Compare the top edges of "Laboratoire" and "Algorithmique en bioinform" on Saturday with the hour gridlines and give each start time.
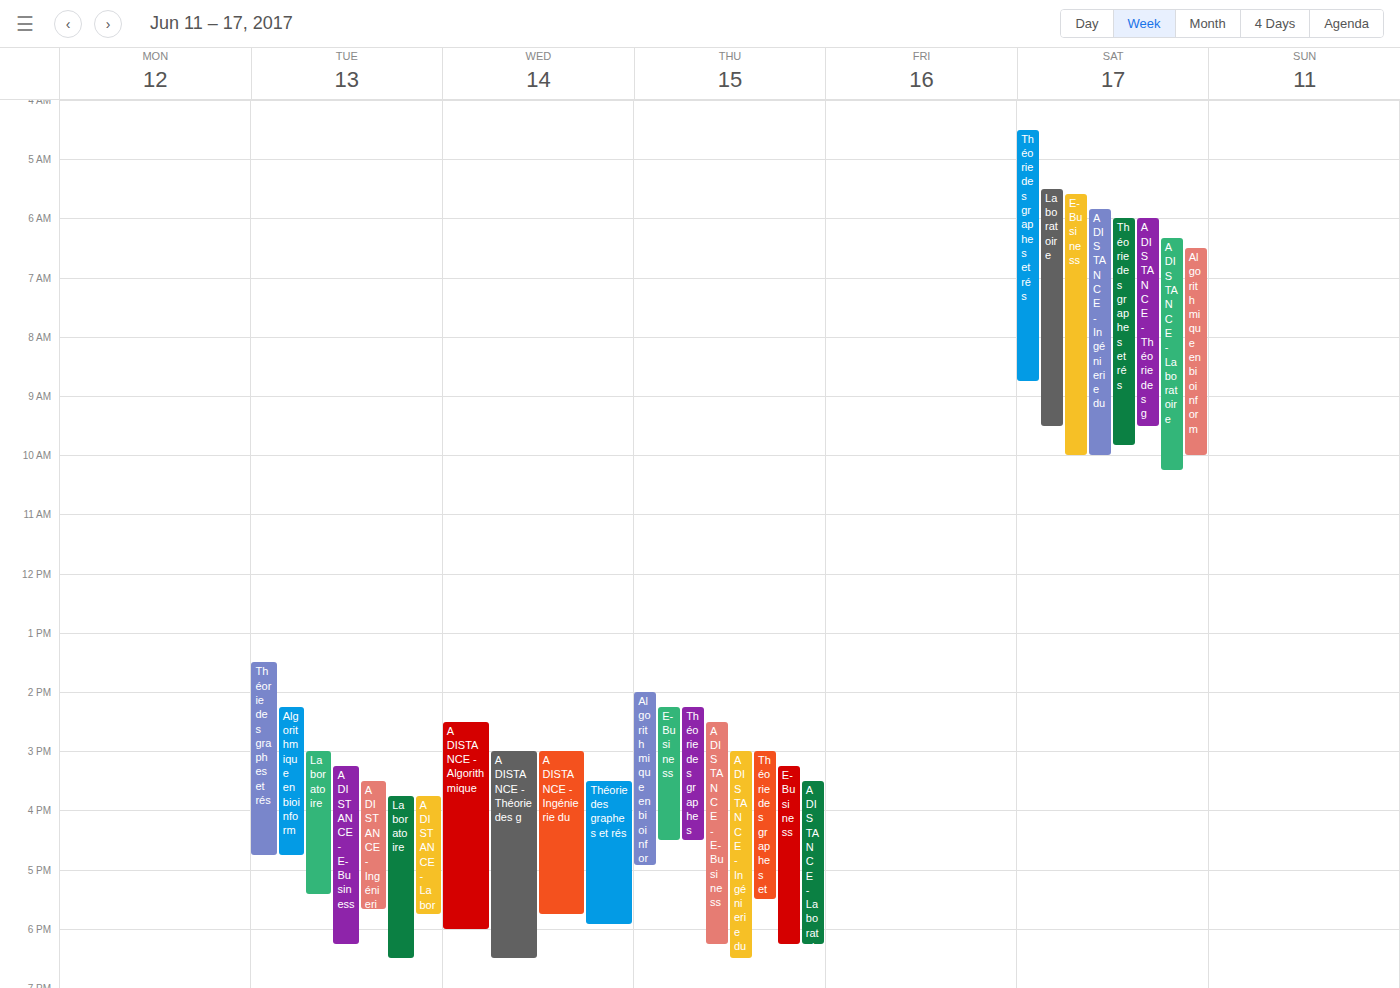
"Laboratoire": 5:30 AM, halfway between the 5 AM and 6 AM lines. "Algorithmique en bioinform": 6:30 AM, halfway between the 6 AM and 7 AM lines.